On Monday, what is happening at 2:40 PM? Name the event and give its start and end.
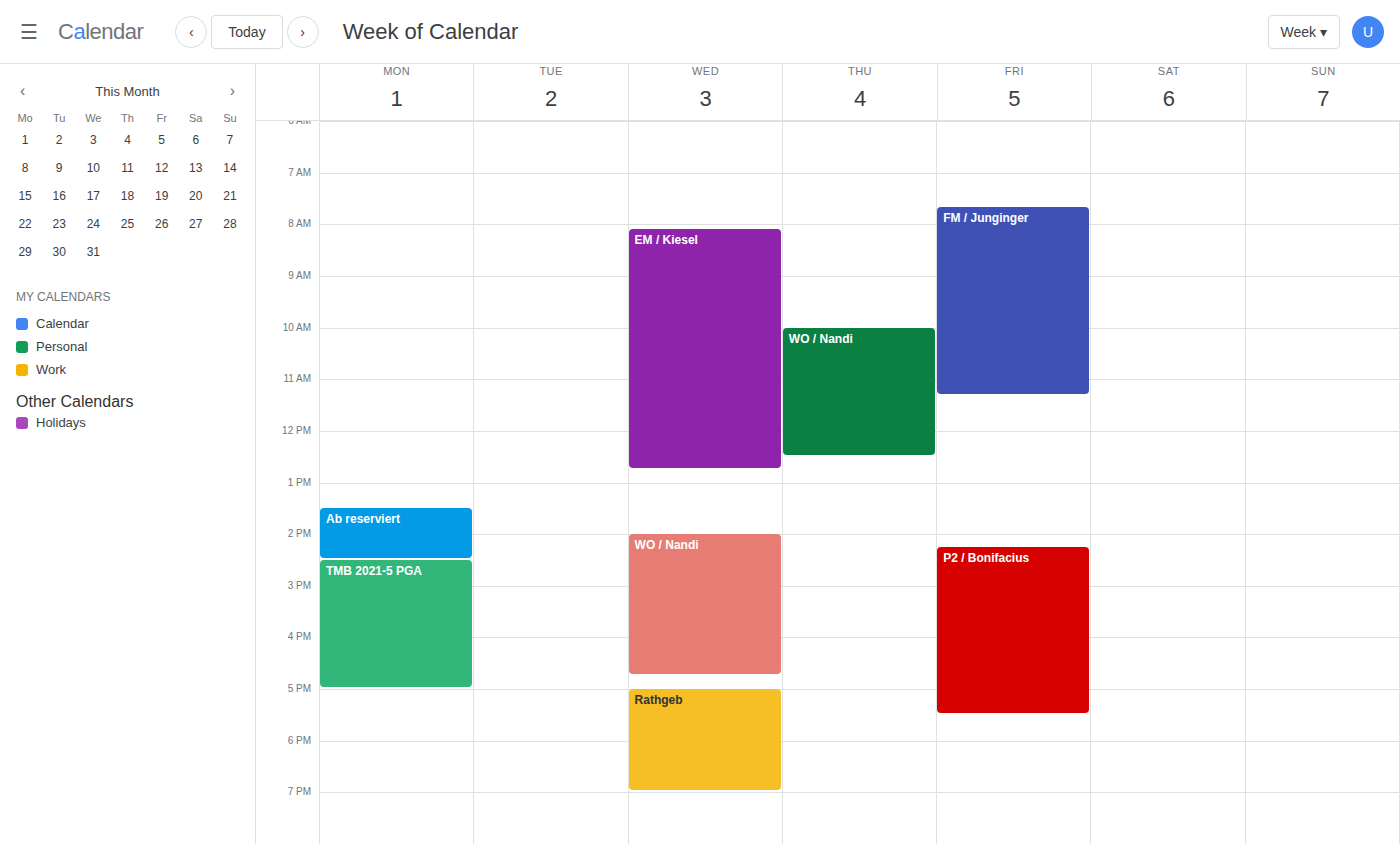
"TMB 2021-5 PGA", 2:30 PM to 5:00 PM